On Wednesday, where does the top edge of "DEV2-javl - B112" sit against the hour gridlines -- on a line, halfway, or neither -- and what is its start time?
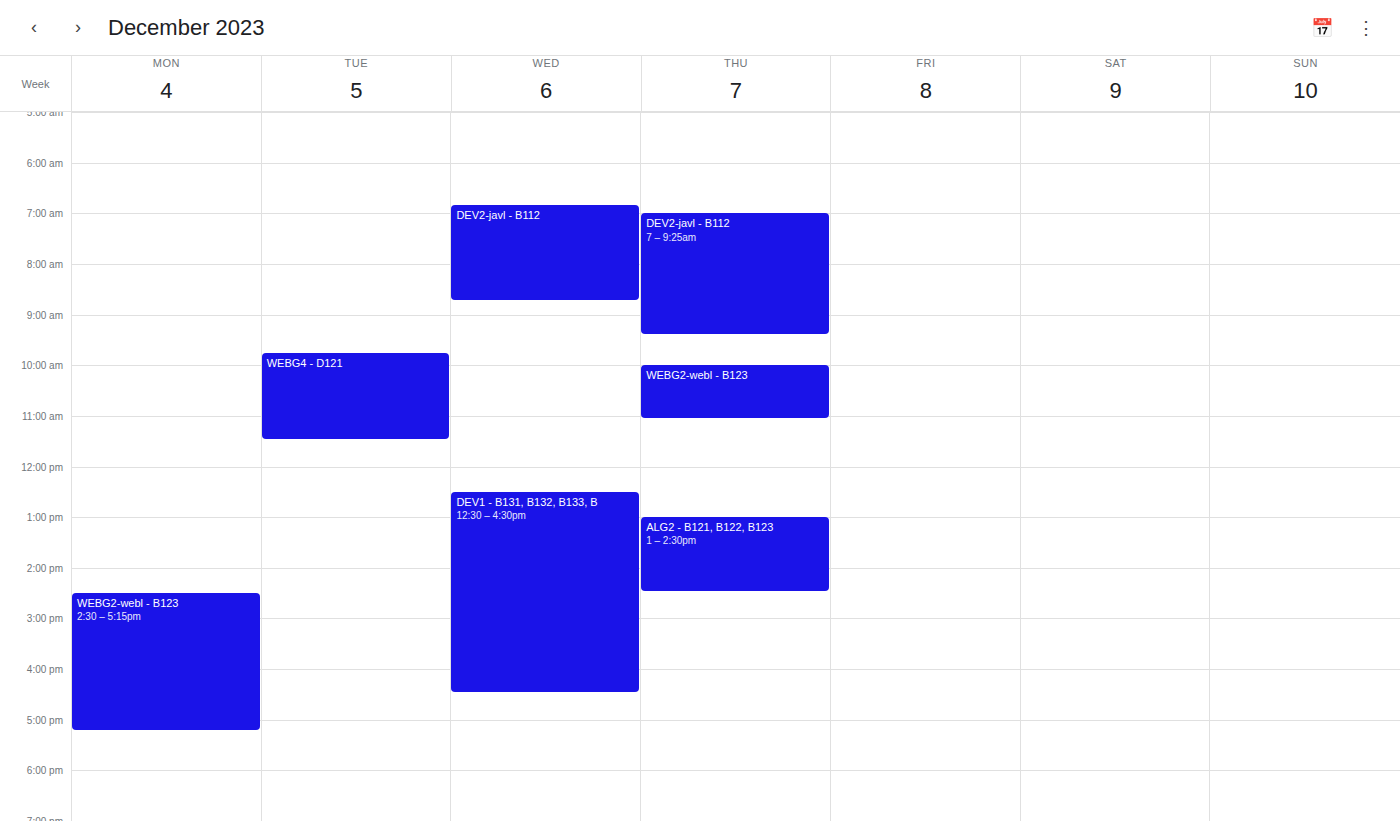
06:50 -- neither: 50 minutes below the 06:00 line and 10 minutes above the 07:00 line.